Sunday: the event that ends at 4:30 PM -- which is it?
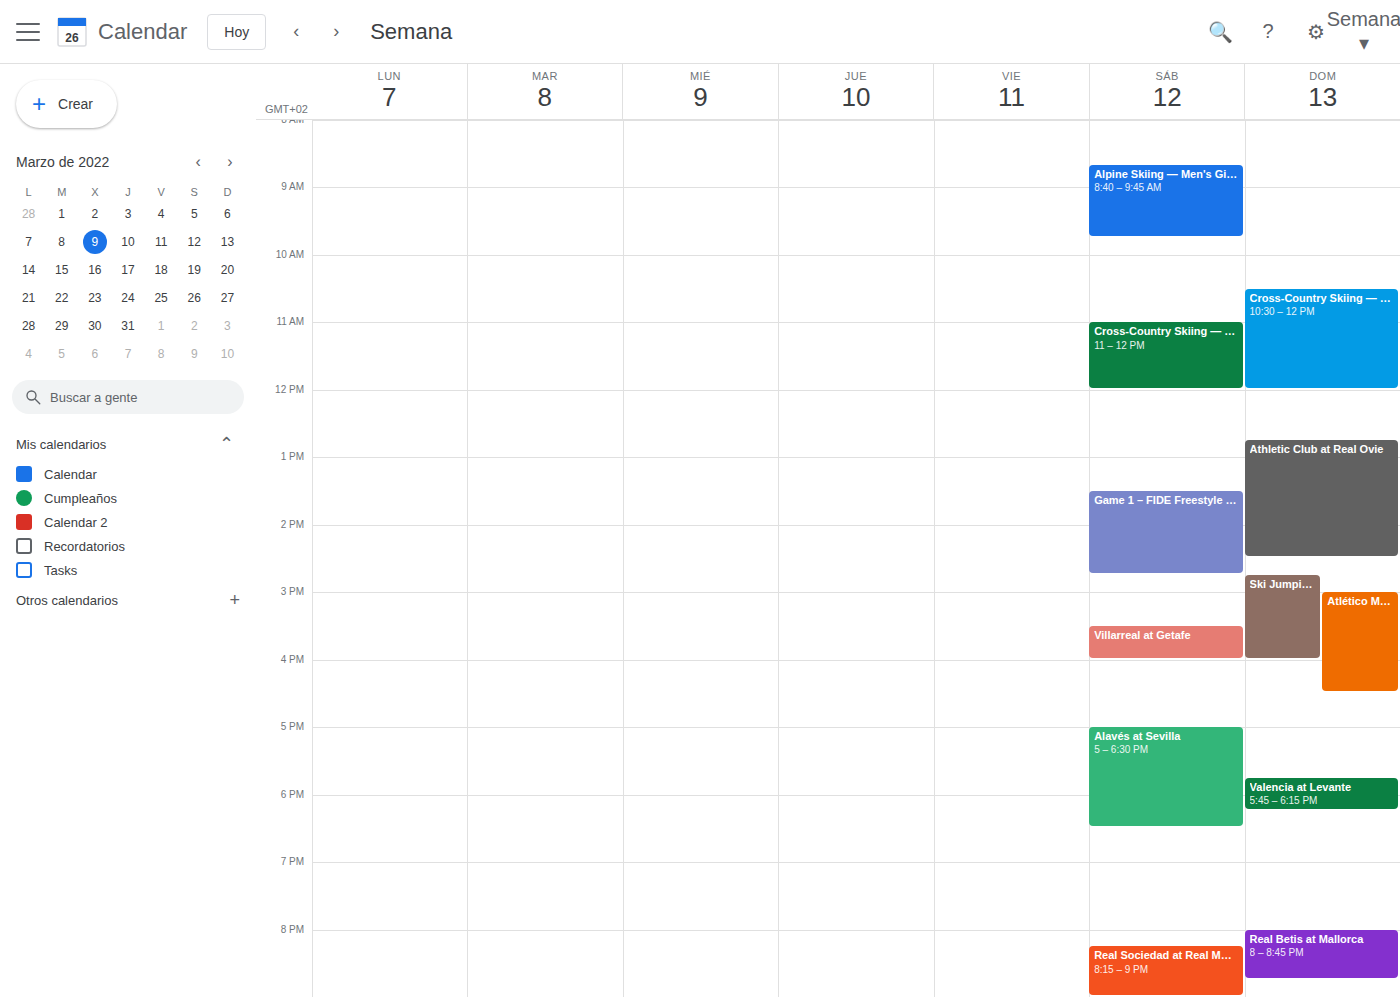
"Atlético Madrid at Rayo Va"